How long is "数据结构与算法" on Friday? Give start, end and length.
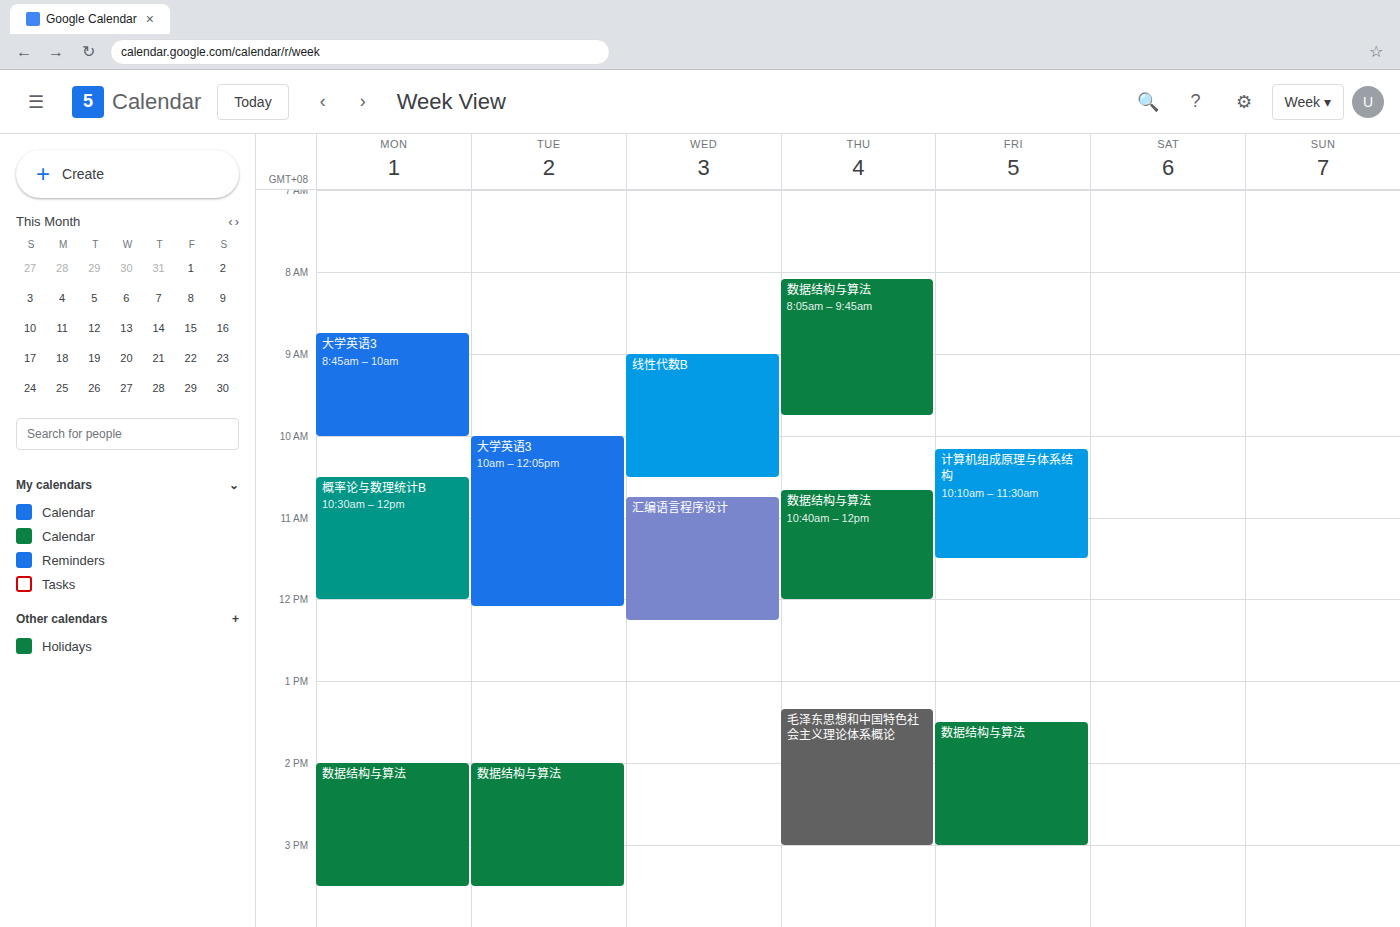
1:30 PM to 3:00 PM, 1 hour 30 minutes